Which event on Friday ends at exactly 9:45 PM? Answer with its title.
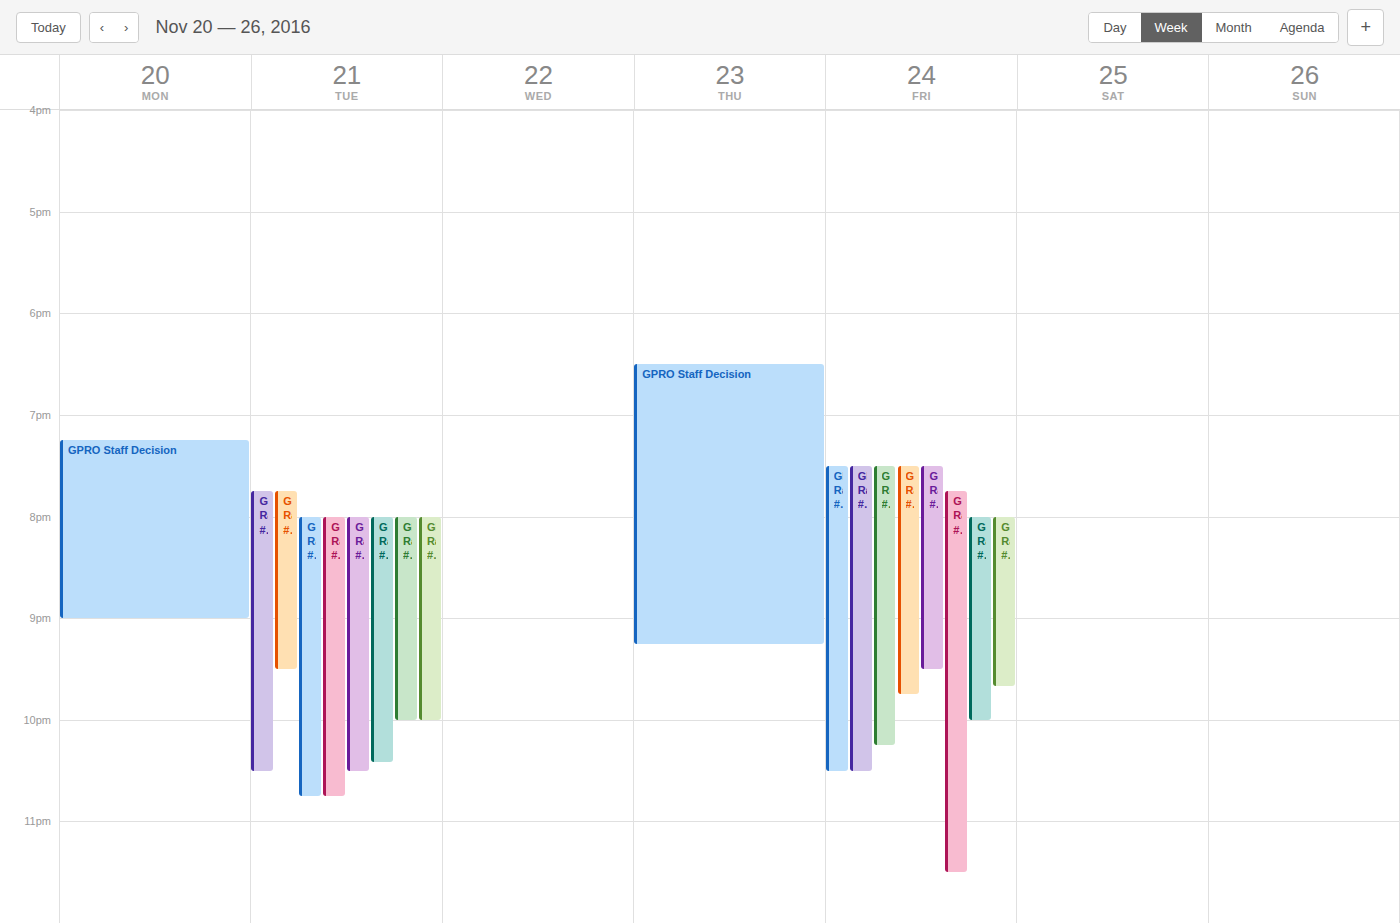
"GPRO Race #13 Yeongam"